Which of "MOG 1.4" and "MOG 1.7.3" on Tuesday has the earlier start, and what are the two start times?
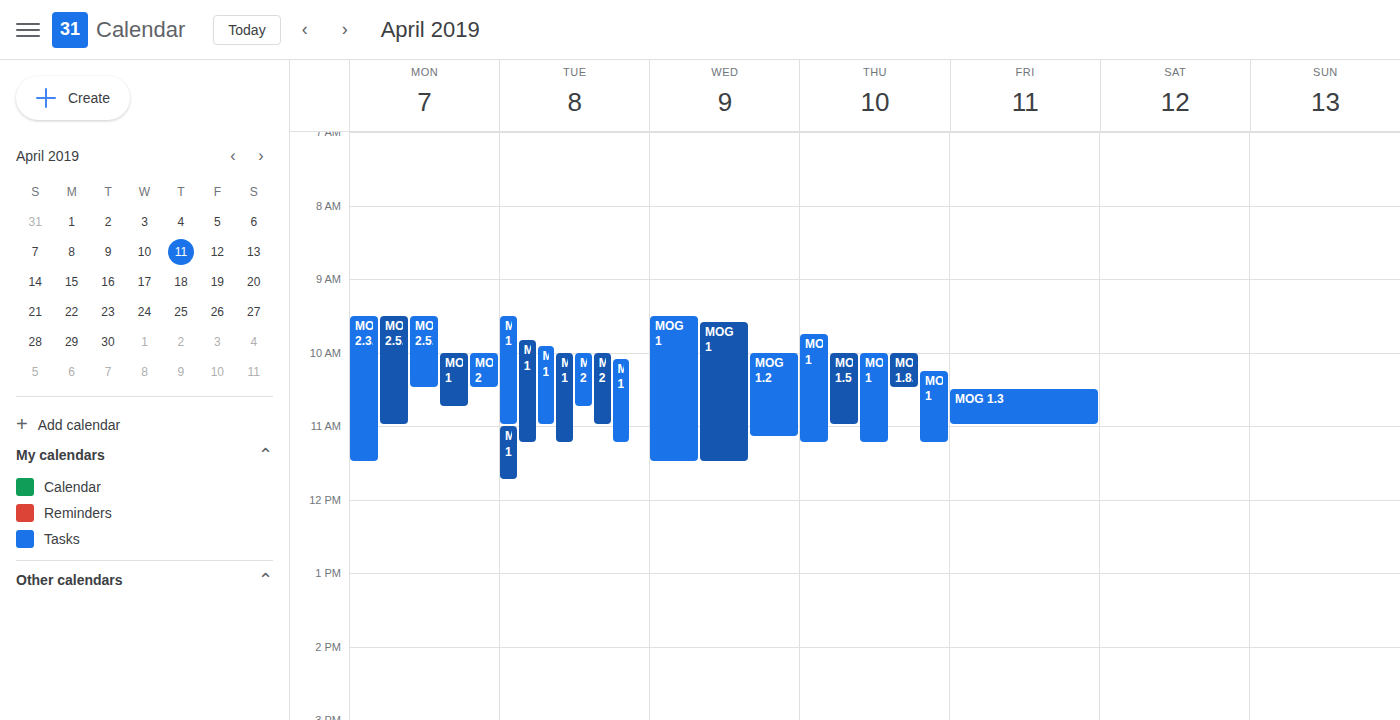
"MOG 1.7.3" 9:50 AM; "MOG 1.4" 9:55 AM.